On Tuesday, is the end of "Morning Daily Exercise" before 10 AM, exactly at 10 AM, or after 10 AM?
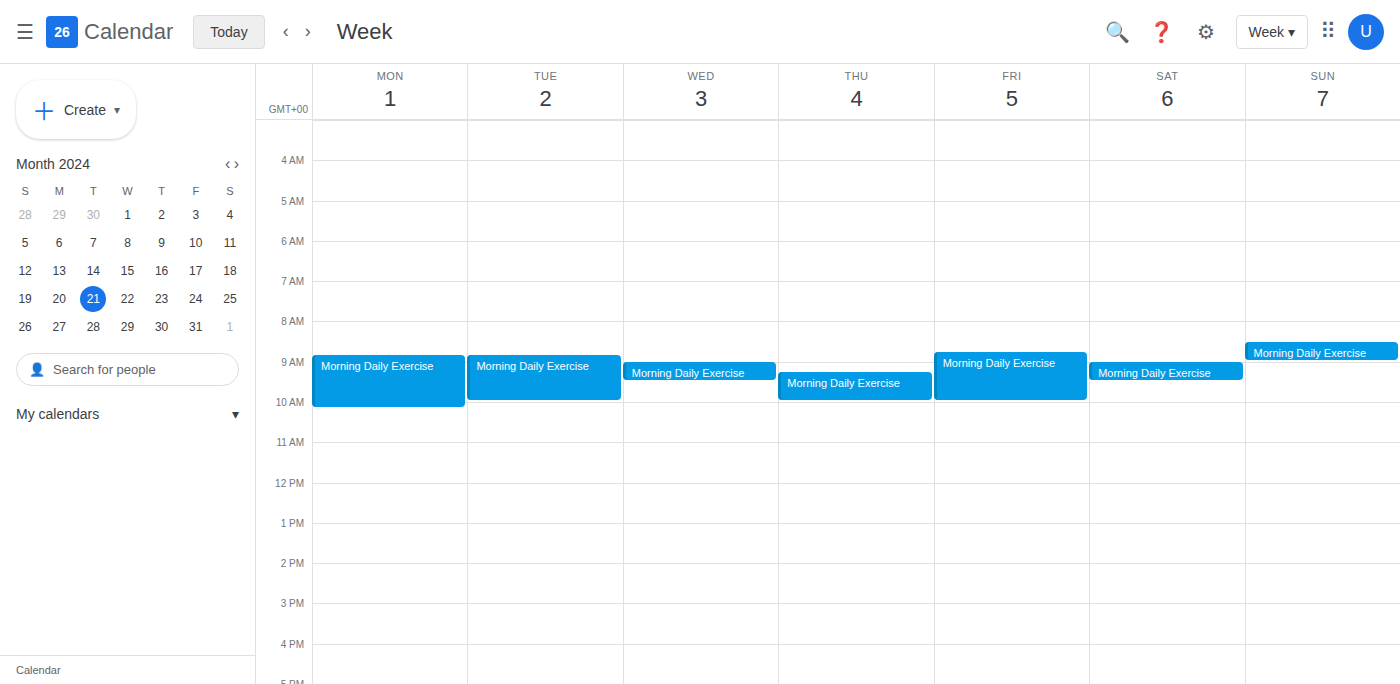
10:00 AM -- exactly at 10 AM, on the 10 AM line.